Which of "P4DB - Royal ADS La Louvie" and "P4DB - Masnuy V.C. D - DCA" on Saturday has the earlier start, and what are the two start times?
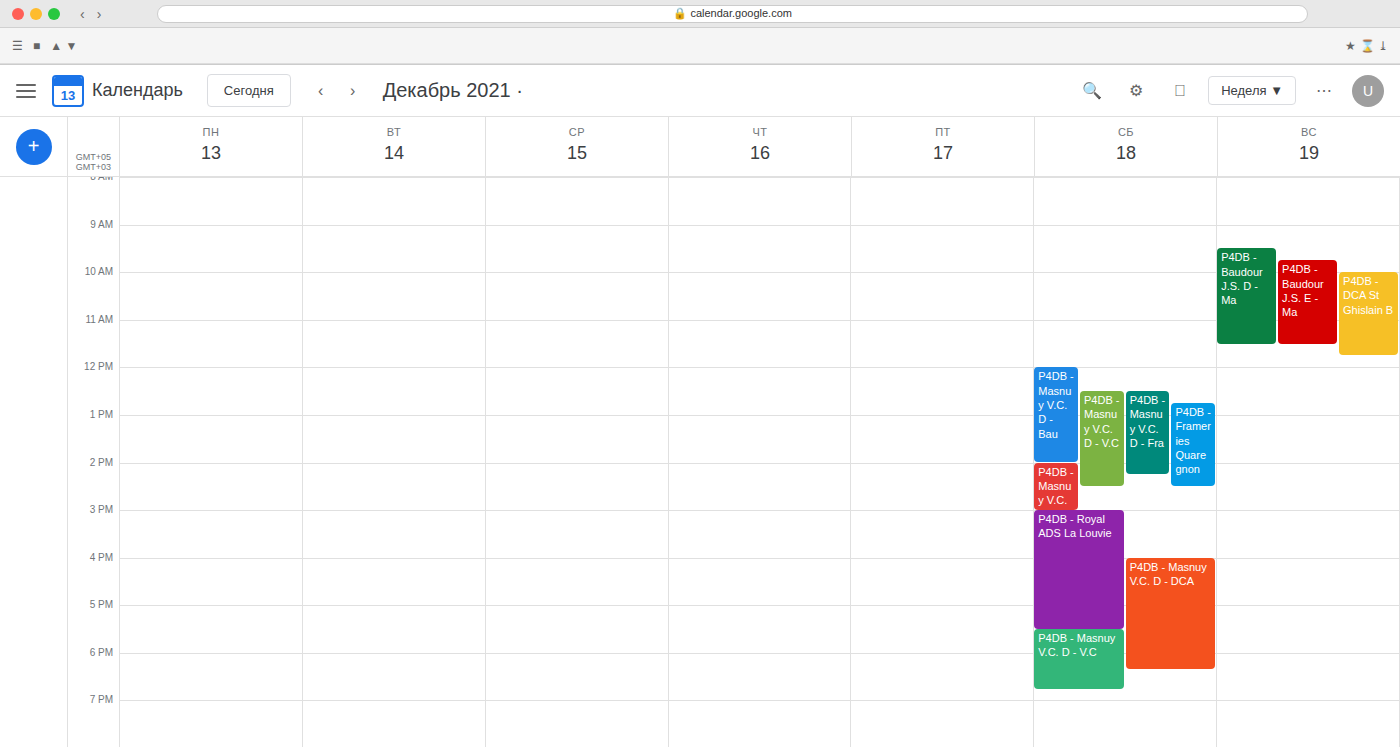
"P4DB - Royal ADS La Louvie" 3:00 PM; "P4DB - Masnuy V.C. D - DCA" 4:00 PM.